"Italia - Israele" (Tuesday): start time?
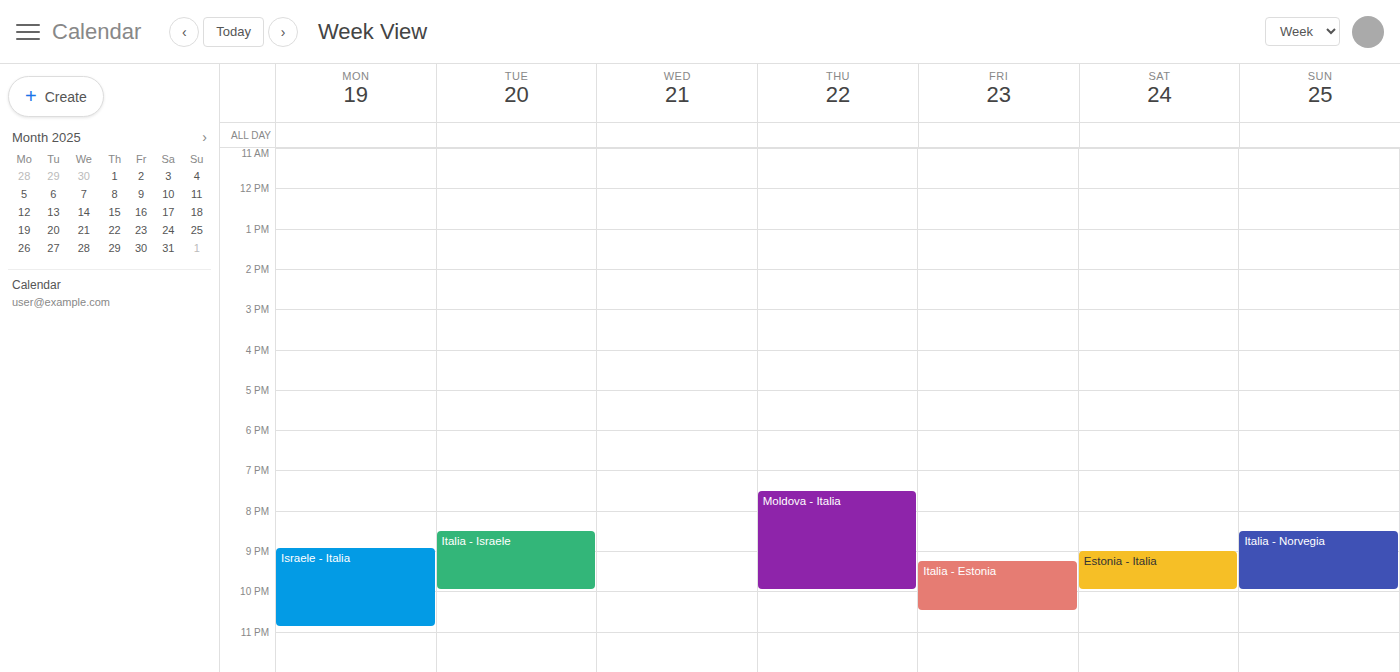
8:30 PM